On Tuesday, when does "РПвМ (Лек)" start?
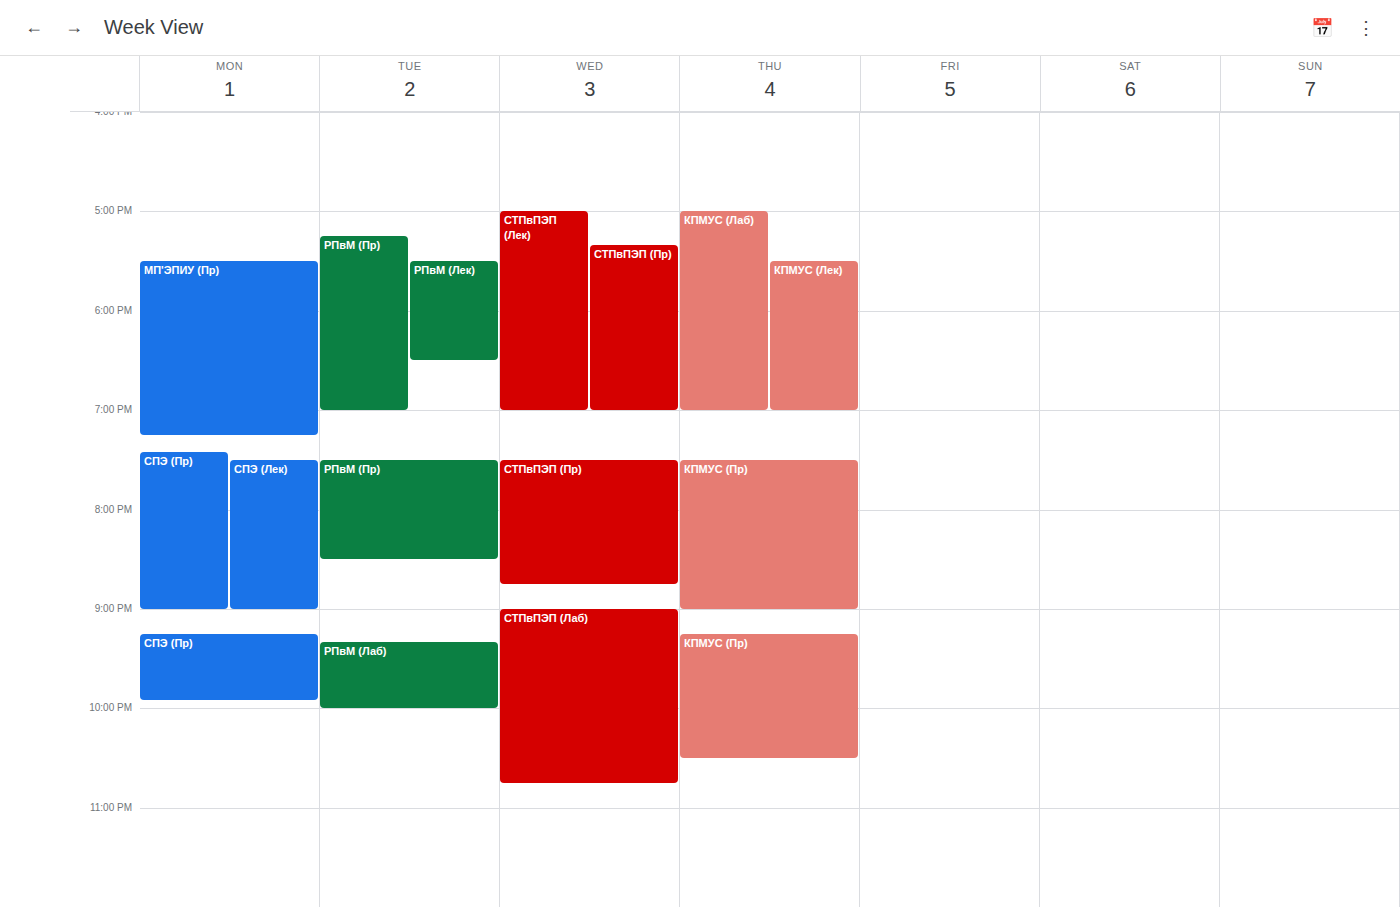
5:30 PM